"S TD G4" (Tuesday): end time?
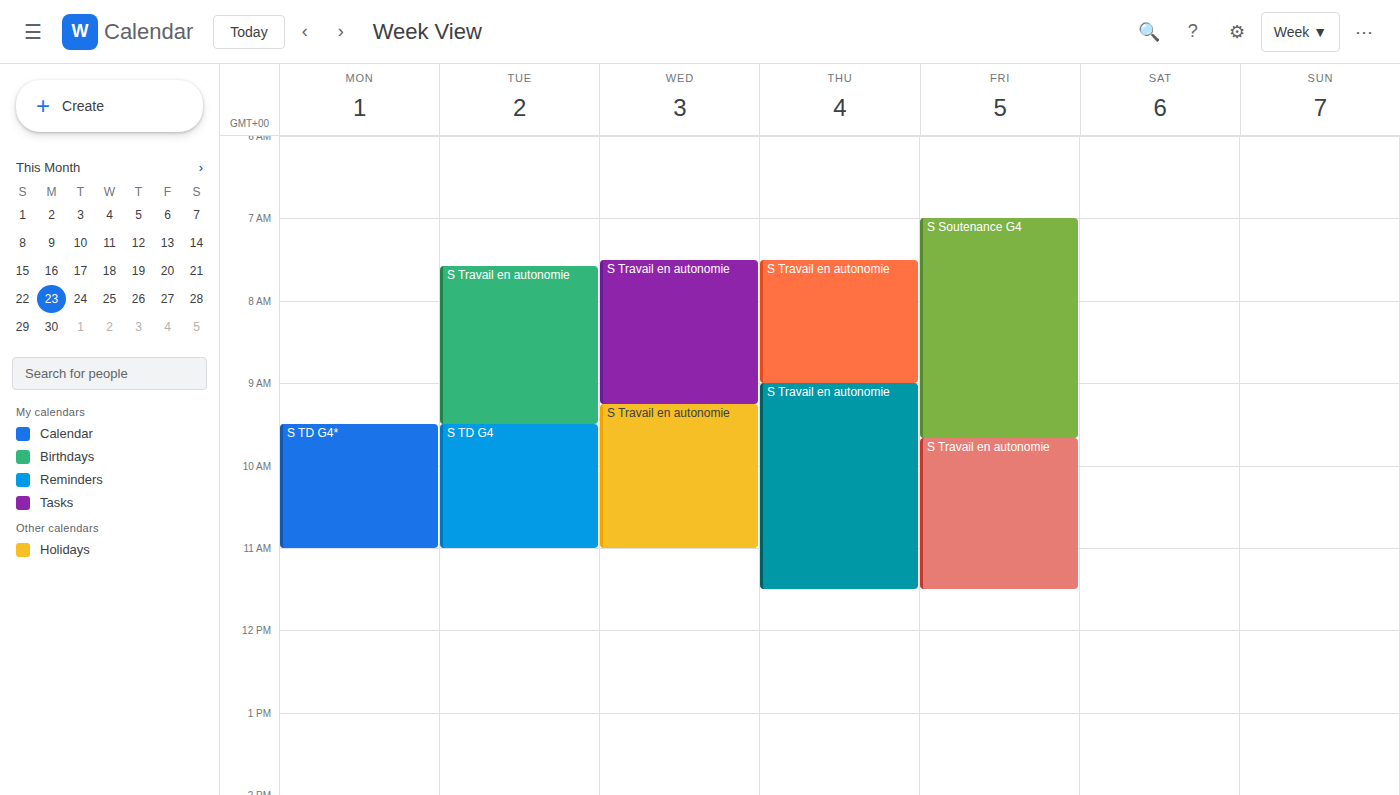
11:00 AM